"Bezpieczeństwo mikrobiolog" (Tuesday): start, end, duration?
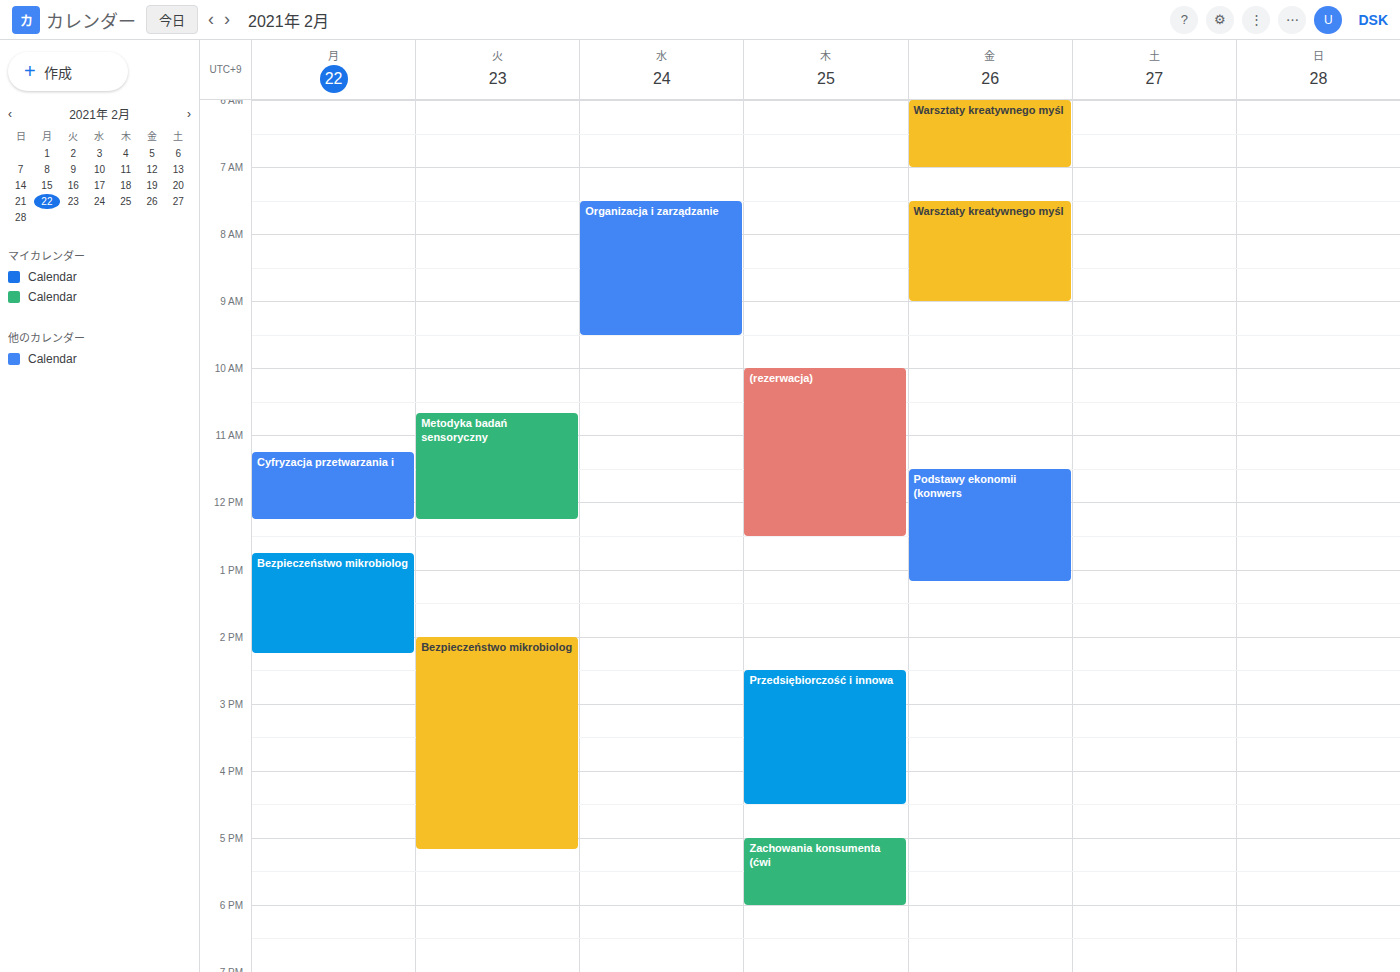
2:00 PM to 5:10 PM, 3 hours 10 minutes